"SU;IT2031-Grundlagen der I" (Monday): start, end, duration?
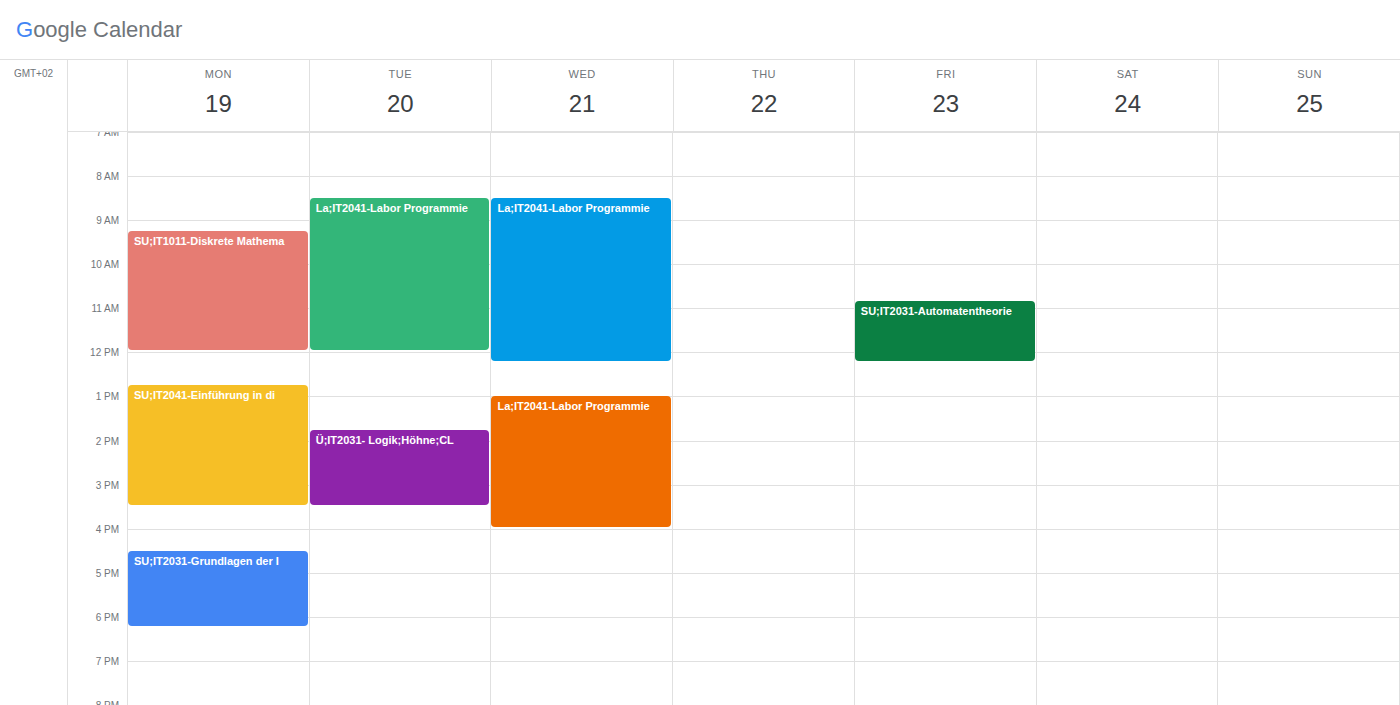
4:30 PM to 6:15 PM, 1 hour 45 minutes